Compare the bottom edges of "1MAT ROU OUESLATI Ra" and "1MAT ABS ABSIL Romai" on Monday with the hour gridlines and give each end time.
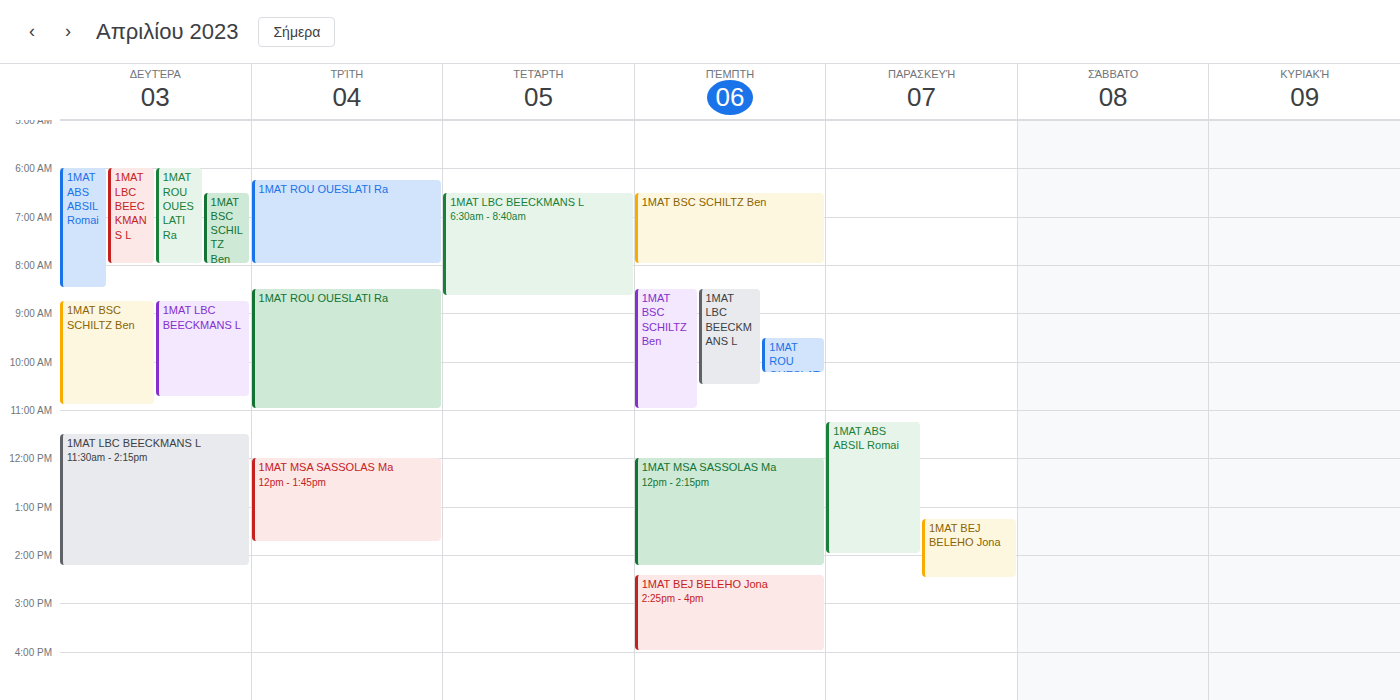
"1MAT ROU OUESLATI Ra": 8:00 AM, exactly on the 8 AM line. "1MAT ABS ABSIL Romai": 8:30 AM, halfway between the 8 AM and 9 AM lines.